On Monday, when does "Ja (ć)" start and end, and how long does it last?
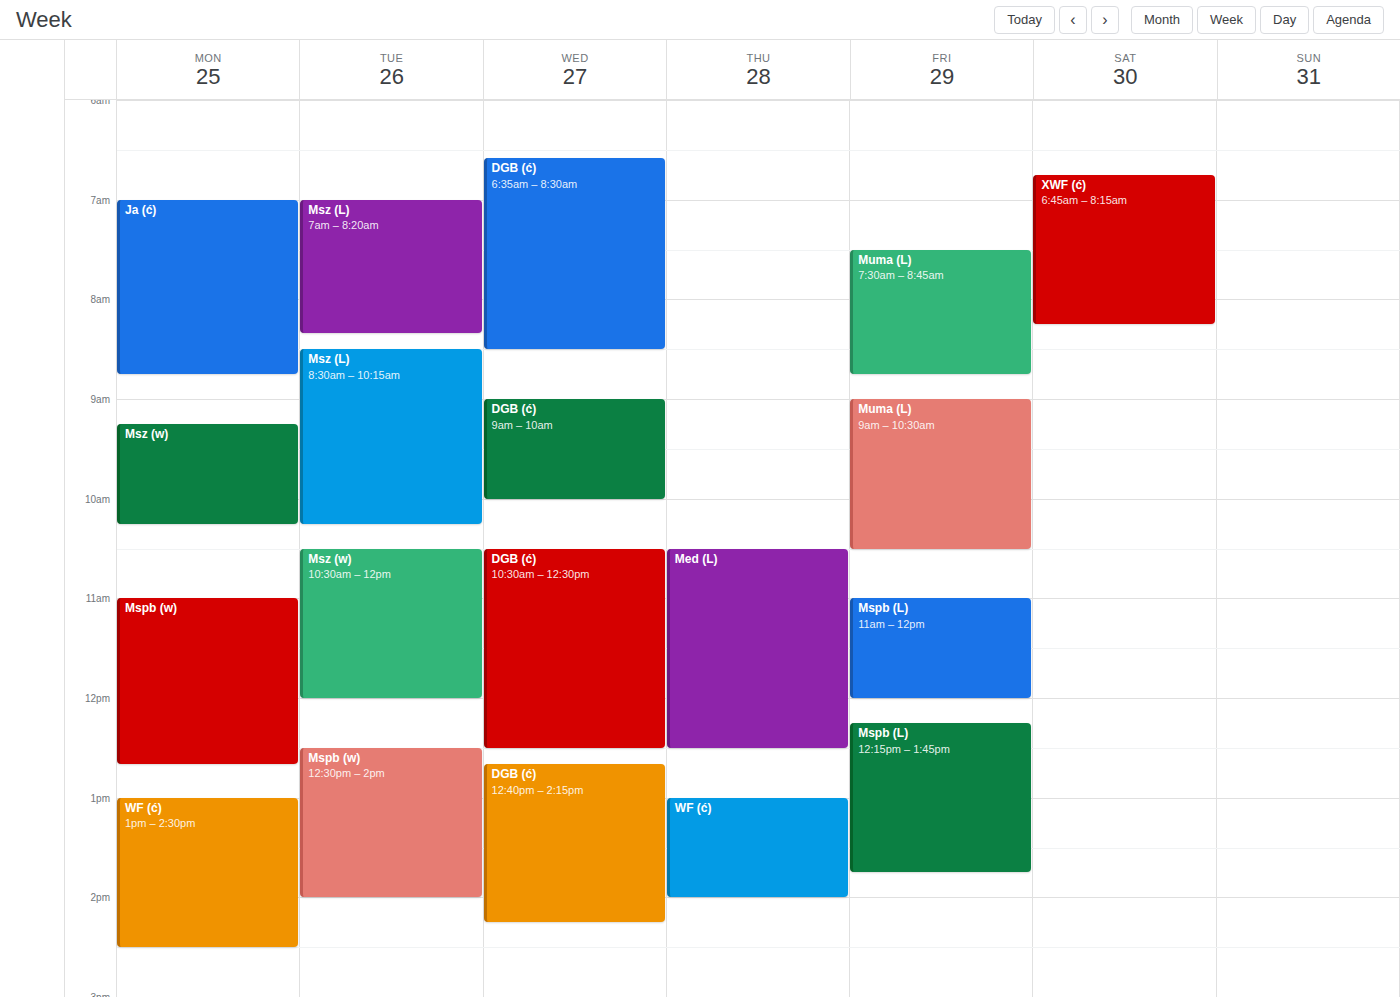
7:00 AM to 8:45 AM, 1 hour 45 minutes